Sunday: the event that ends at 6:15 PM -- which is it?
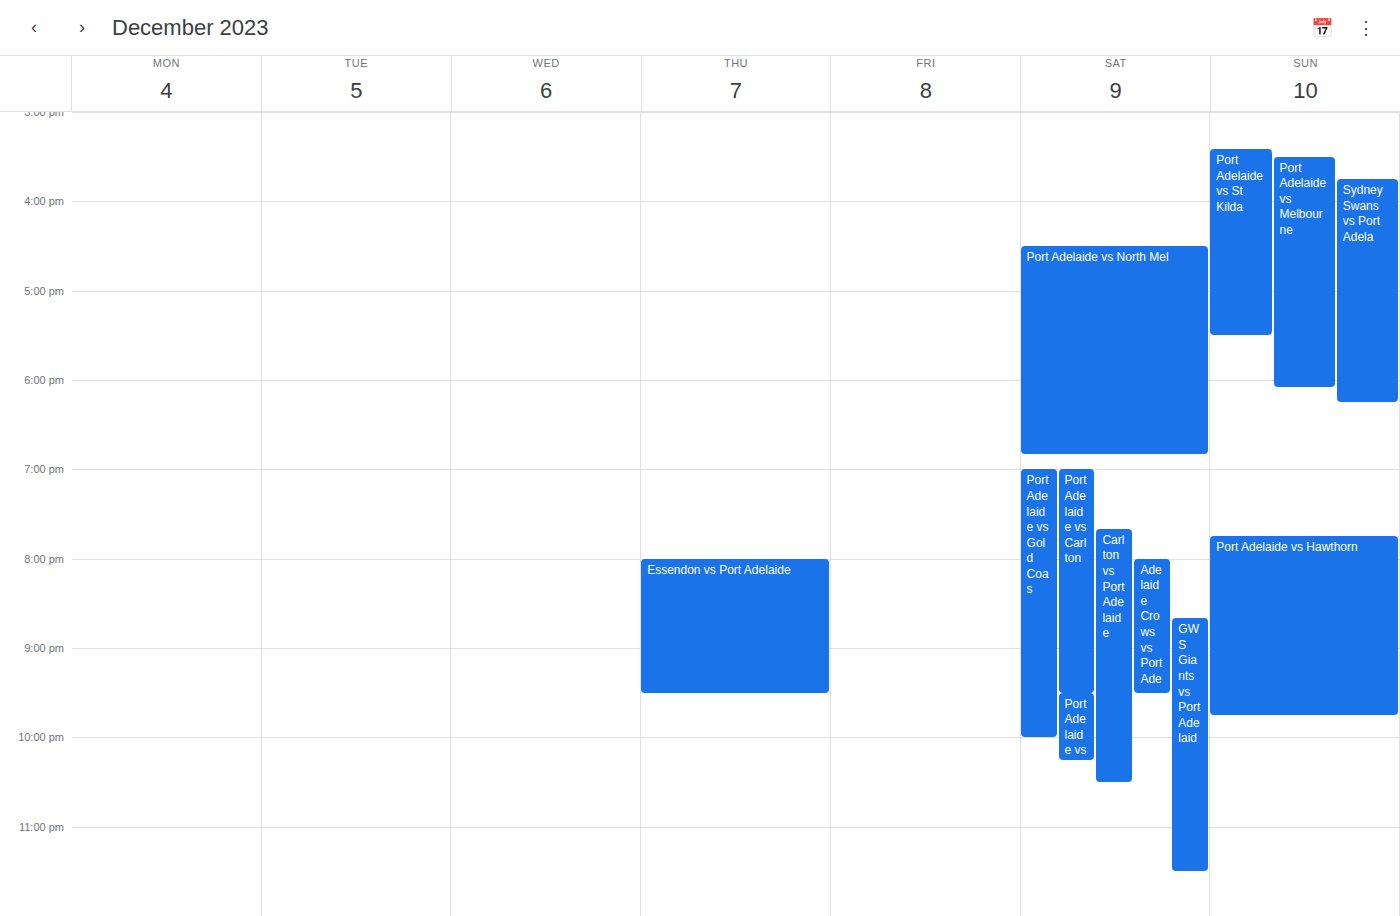
"Sydney Swans vs Port Adela"